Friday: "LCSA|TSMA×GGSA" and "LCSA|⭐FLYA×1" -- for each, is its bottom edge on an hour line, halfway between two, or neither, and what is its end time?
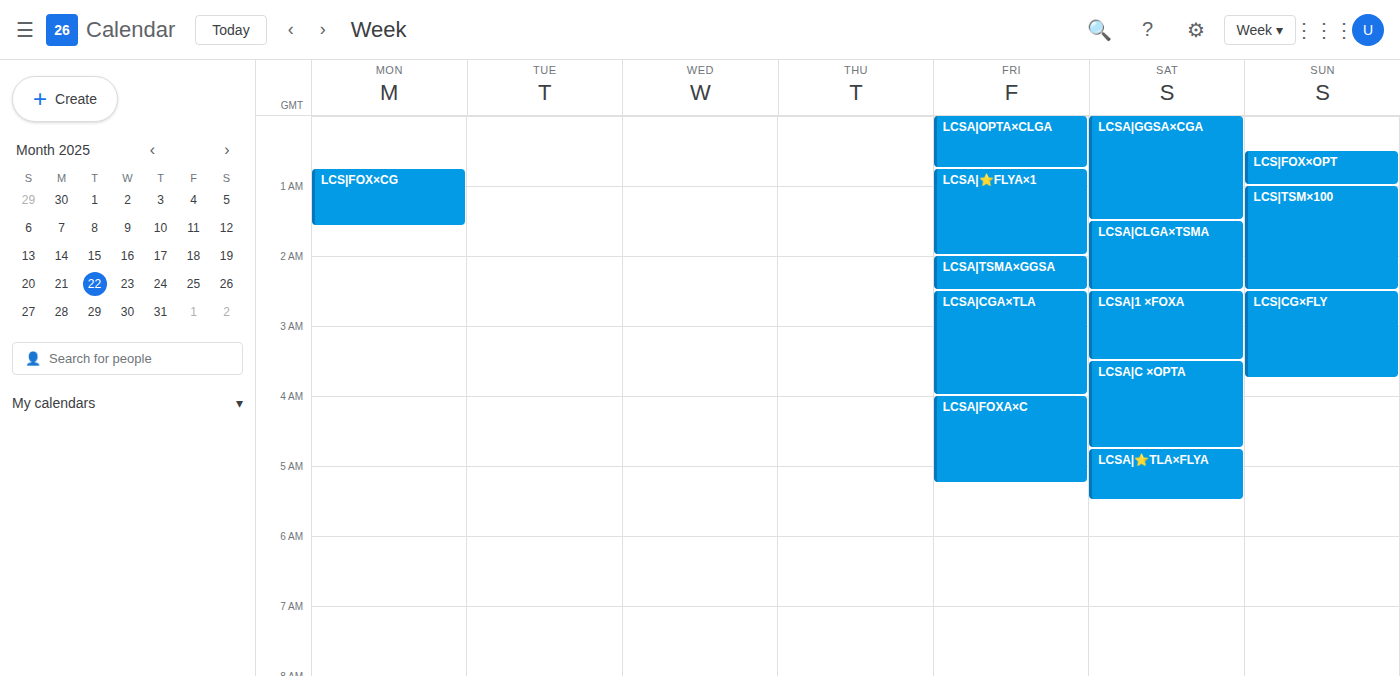
"LCSA|TSMA×GGSA": 2:30 AM, halfway between the 2 AM and 3 AM lines. "LCSA|⭐FLYA×1": 2:00 AM, exactly on the 2 AM line.